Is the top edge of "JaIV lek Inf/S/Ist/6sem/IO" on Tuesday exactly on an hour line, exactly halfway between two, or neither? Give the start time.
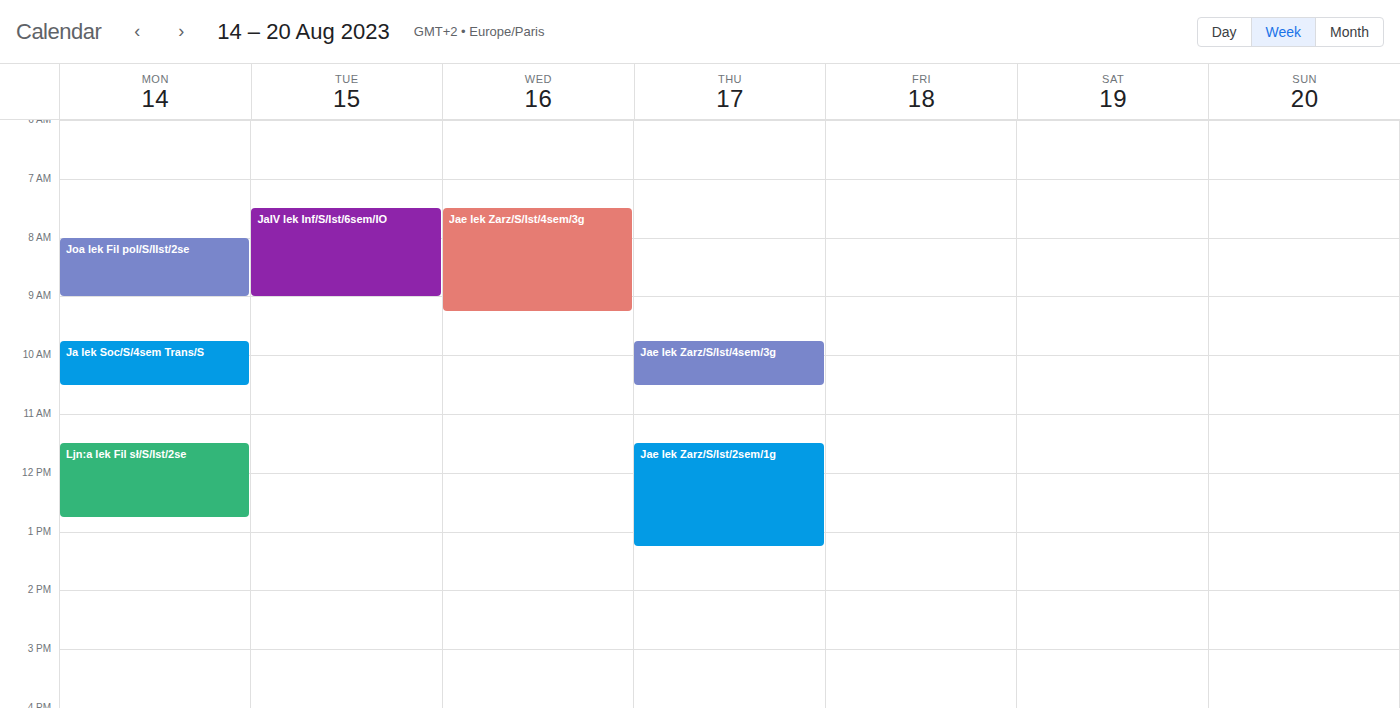
7:30 AM -- halfway between the 7 AM and 8 AM lines.